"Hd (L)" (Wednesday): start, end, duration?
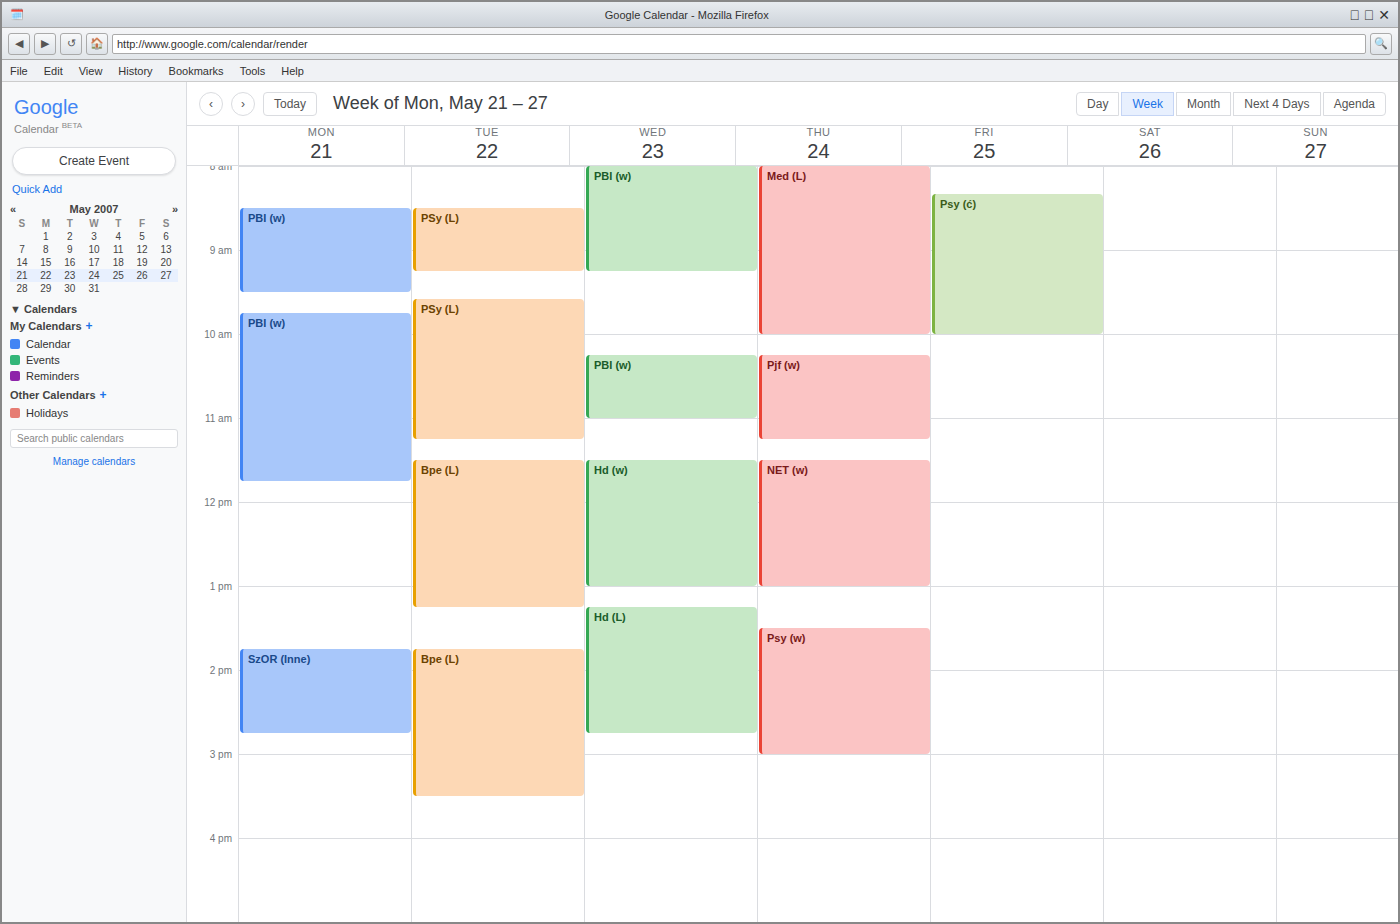
1:15 PM to 2:45 PM, 1 hour 30 minutes